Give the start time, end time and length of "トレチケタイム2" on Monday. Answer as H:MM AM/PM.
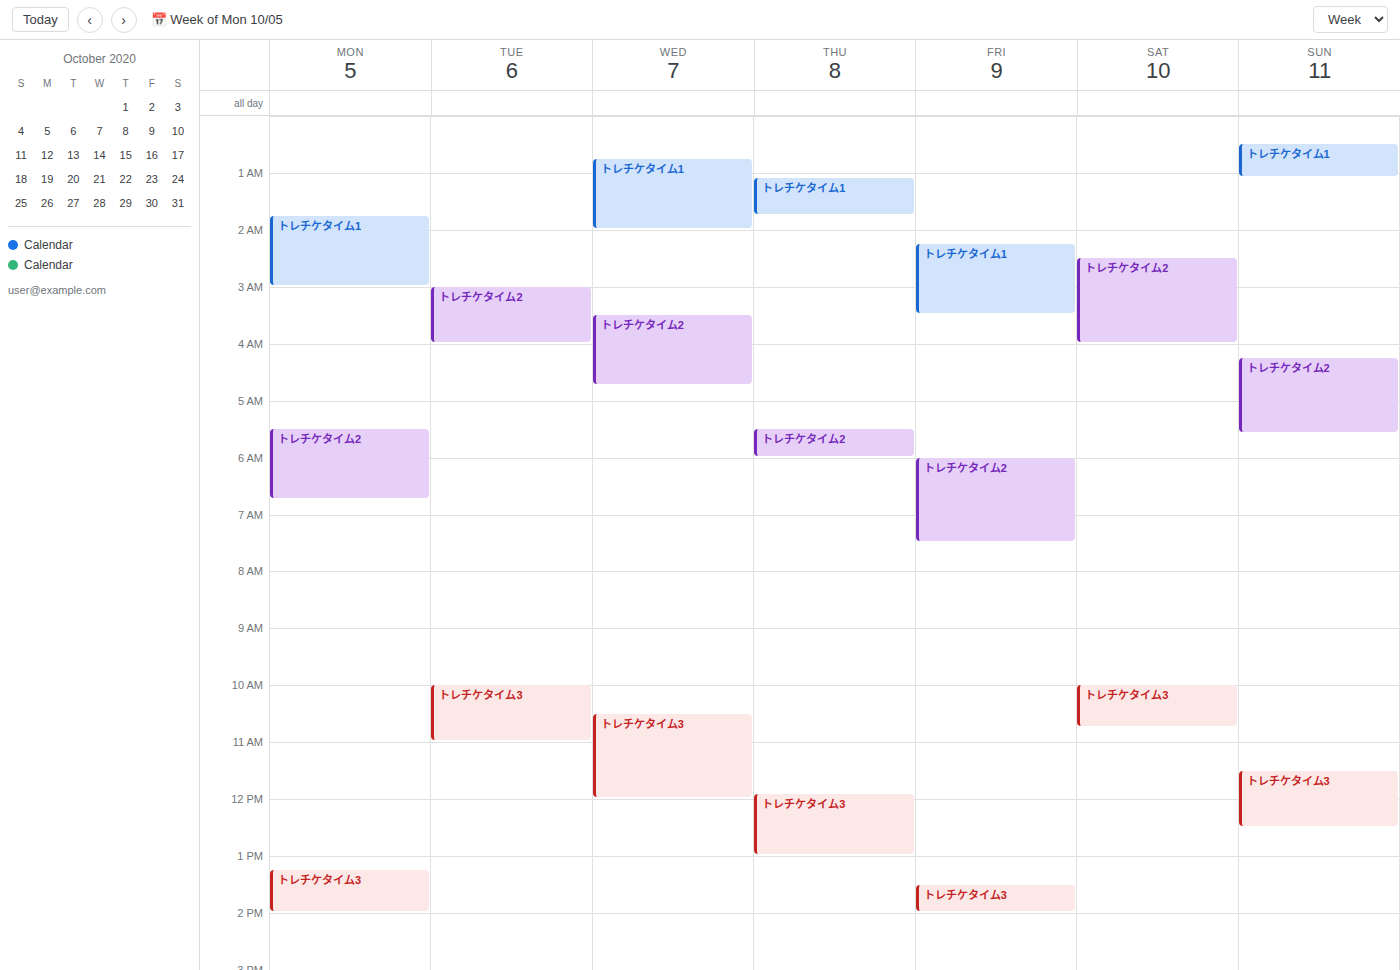
5:30 AM to 6:45 AM, 1 hour 15 minutes